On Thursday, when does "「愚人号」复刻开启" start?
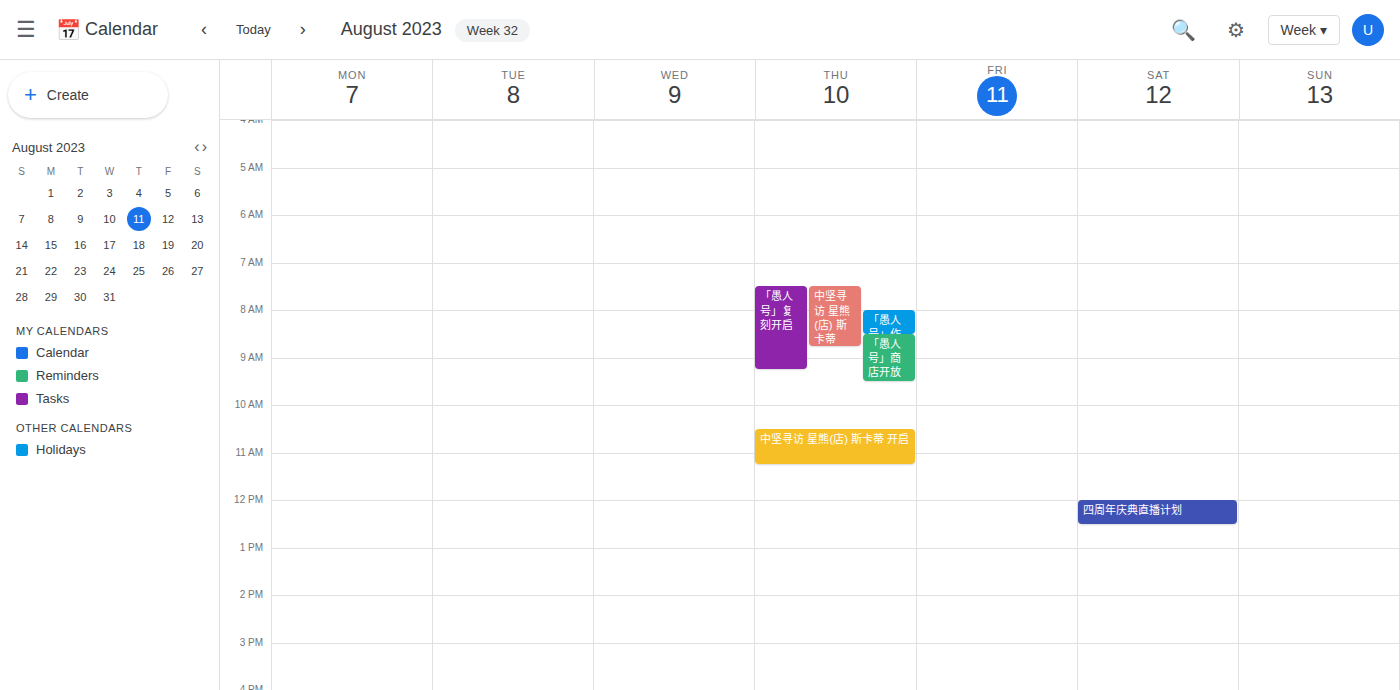
7:30 AM